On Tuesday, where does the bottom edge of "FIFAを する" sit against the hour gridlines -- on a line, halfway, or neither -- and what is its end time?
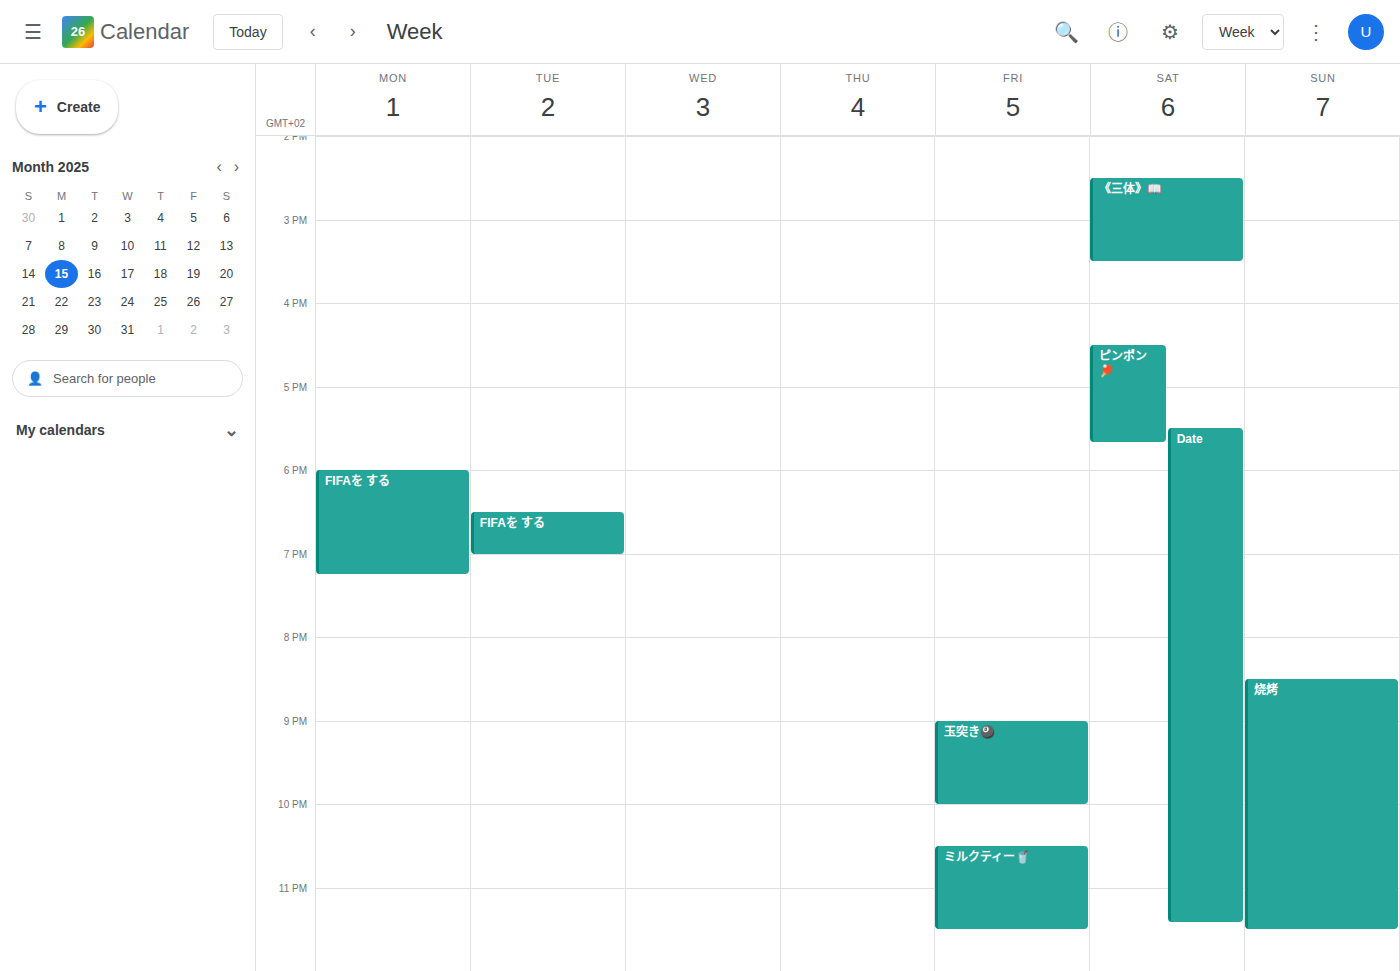
19:00 -- exactly on the 19:00 line.